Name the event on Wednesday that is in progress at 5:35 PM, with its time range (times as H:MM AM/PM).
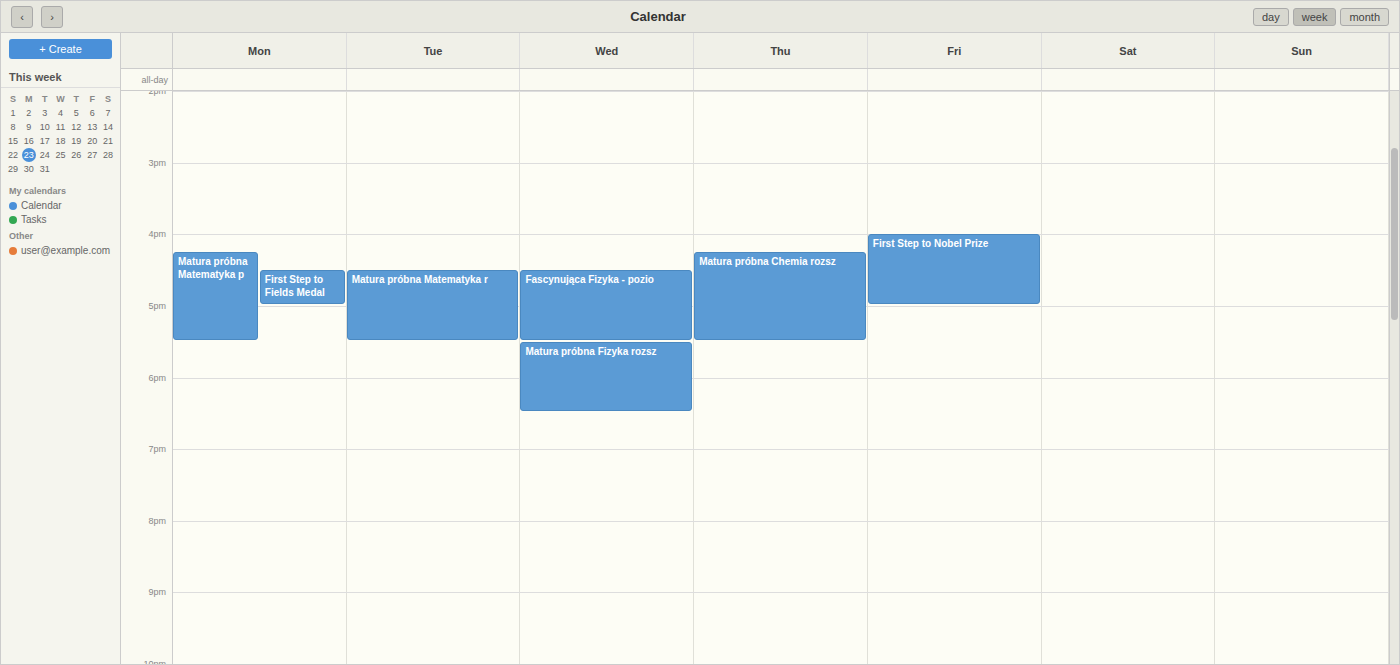
"Matura próbna Fizyka rozsz", 5:30 PM to 6:30 PM